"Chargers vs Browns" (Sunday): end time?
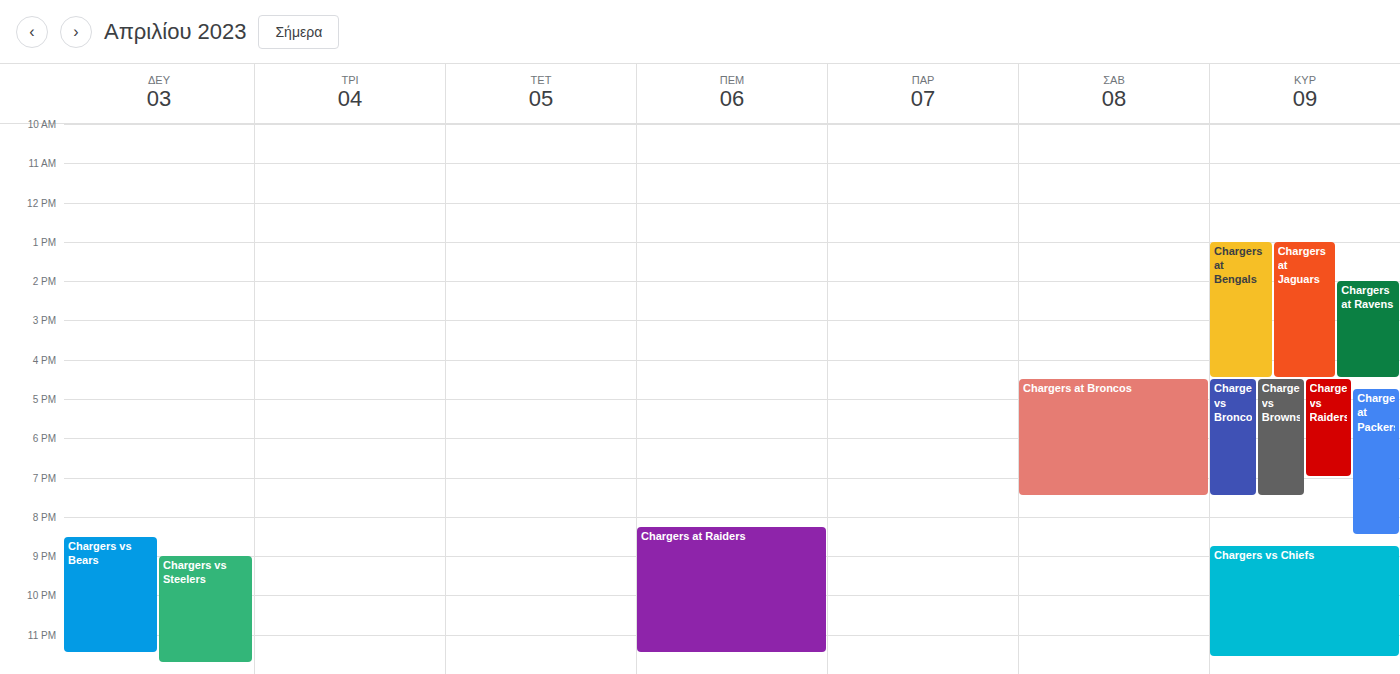
7:30 PM